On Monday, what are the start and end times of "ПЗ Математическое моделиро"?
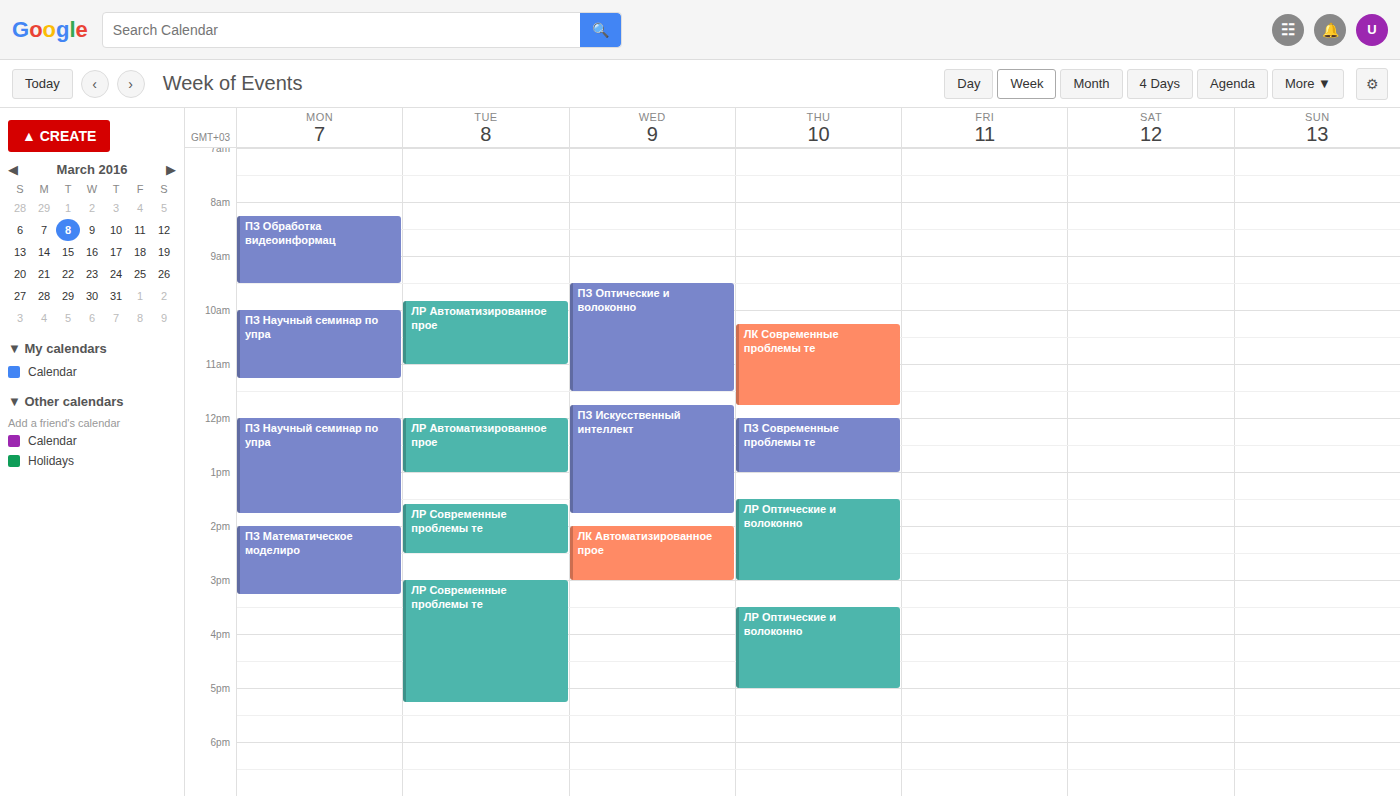
2:00 PM to 3:15 PM